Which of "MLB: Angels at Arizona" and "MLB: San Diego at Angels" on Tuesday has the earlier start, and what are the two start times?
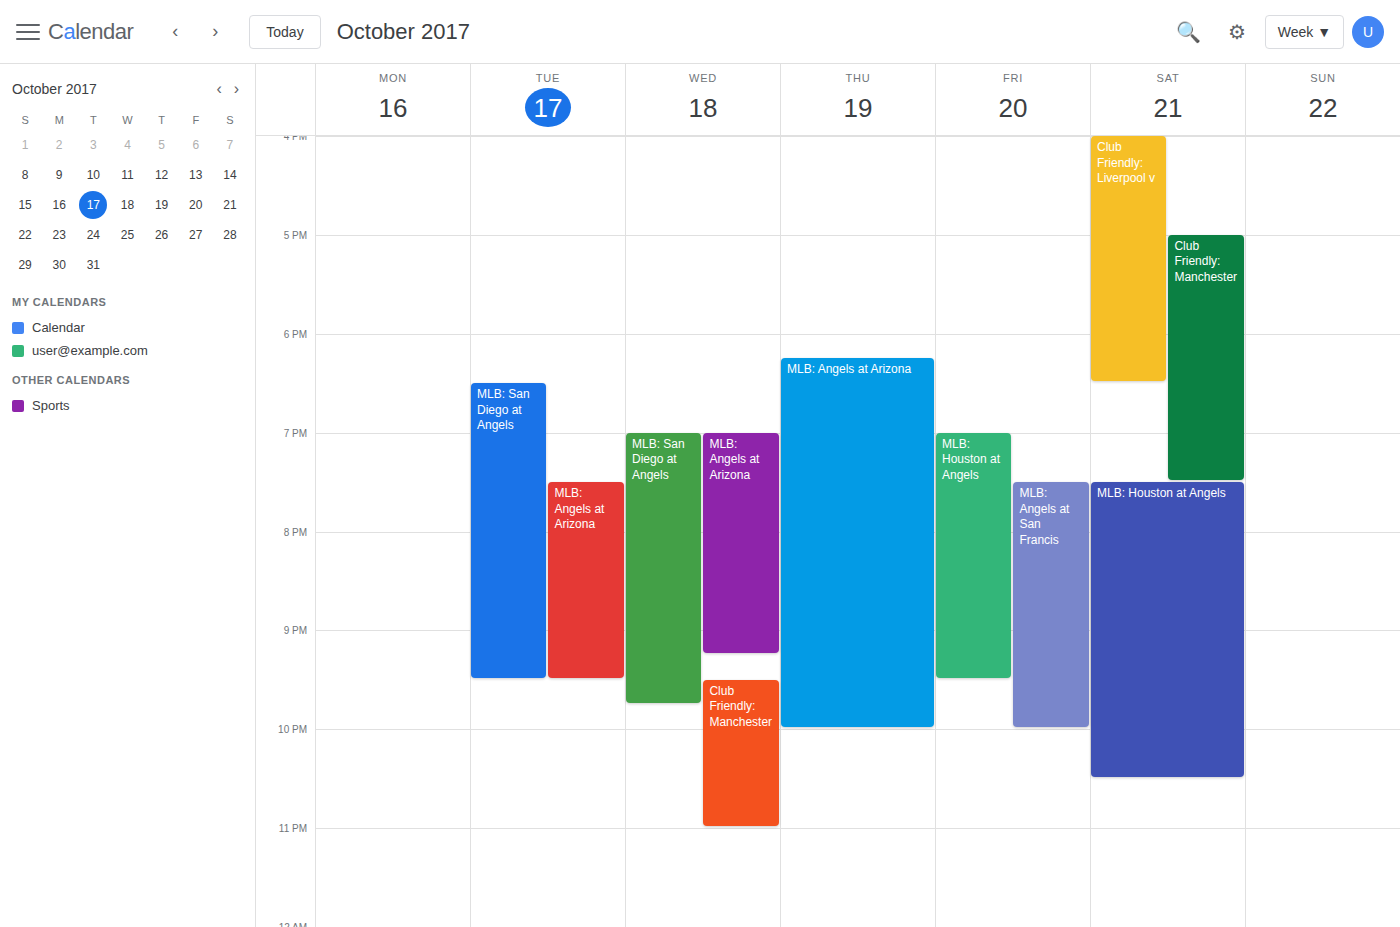
"MLB: San Diego at Angels" 6:30 PM; "MLB: Angels at Arizona" 7:30 PM.